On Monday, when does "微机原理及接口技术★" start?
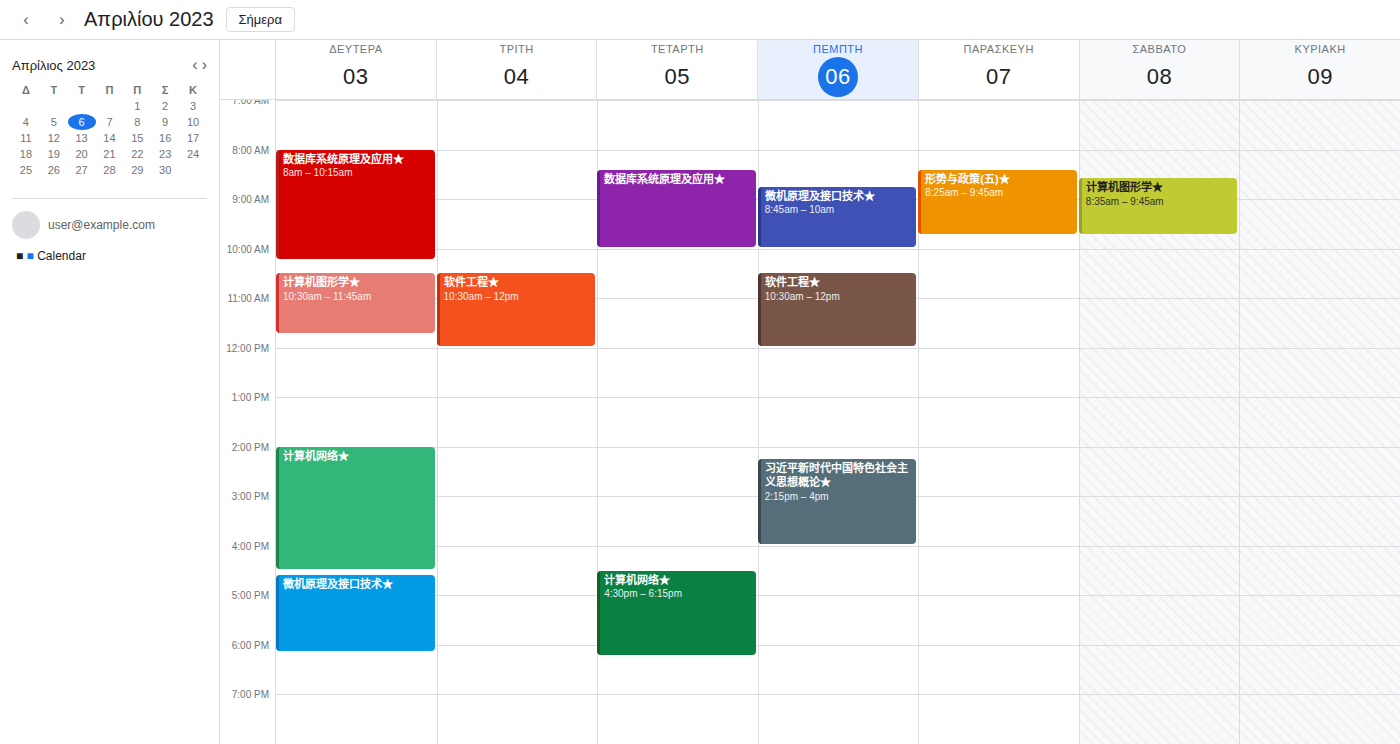
4:35 PM